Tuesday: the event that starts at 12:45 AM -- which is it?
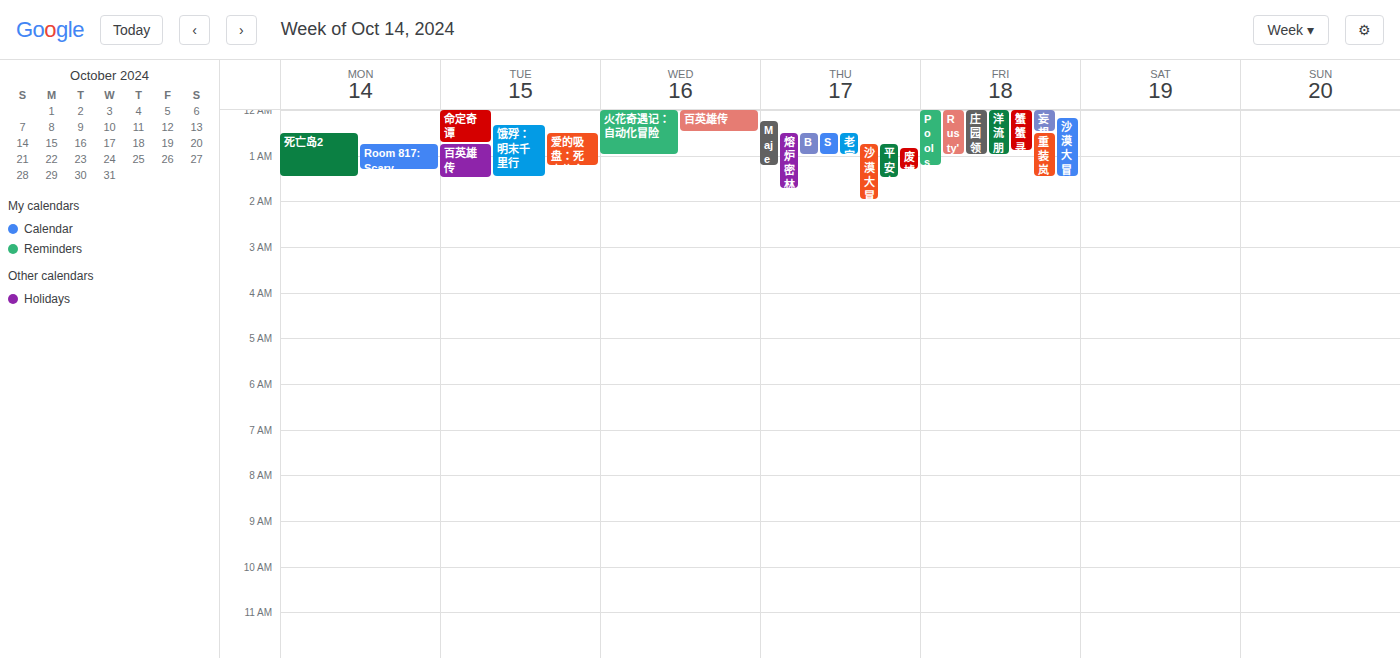
"百英雄传"